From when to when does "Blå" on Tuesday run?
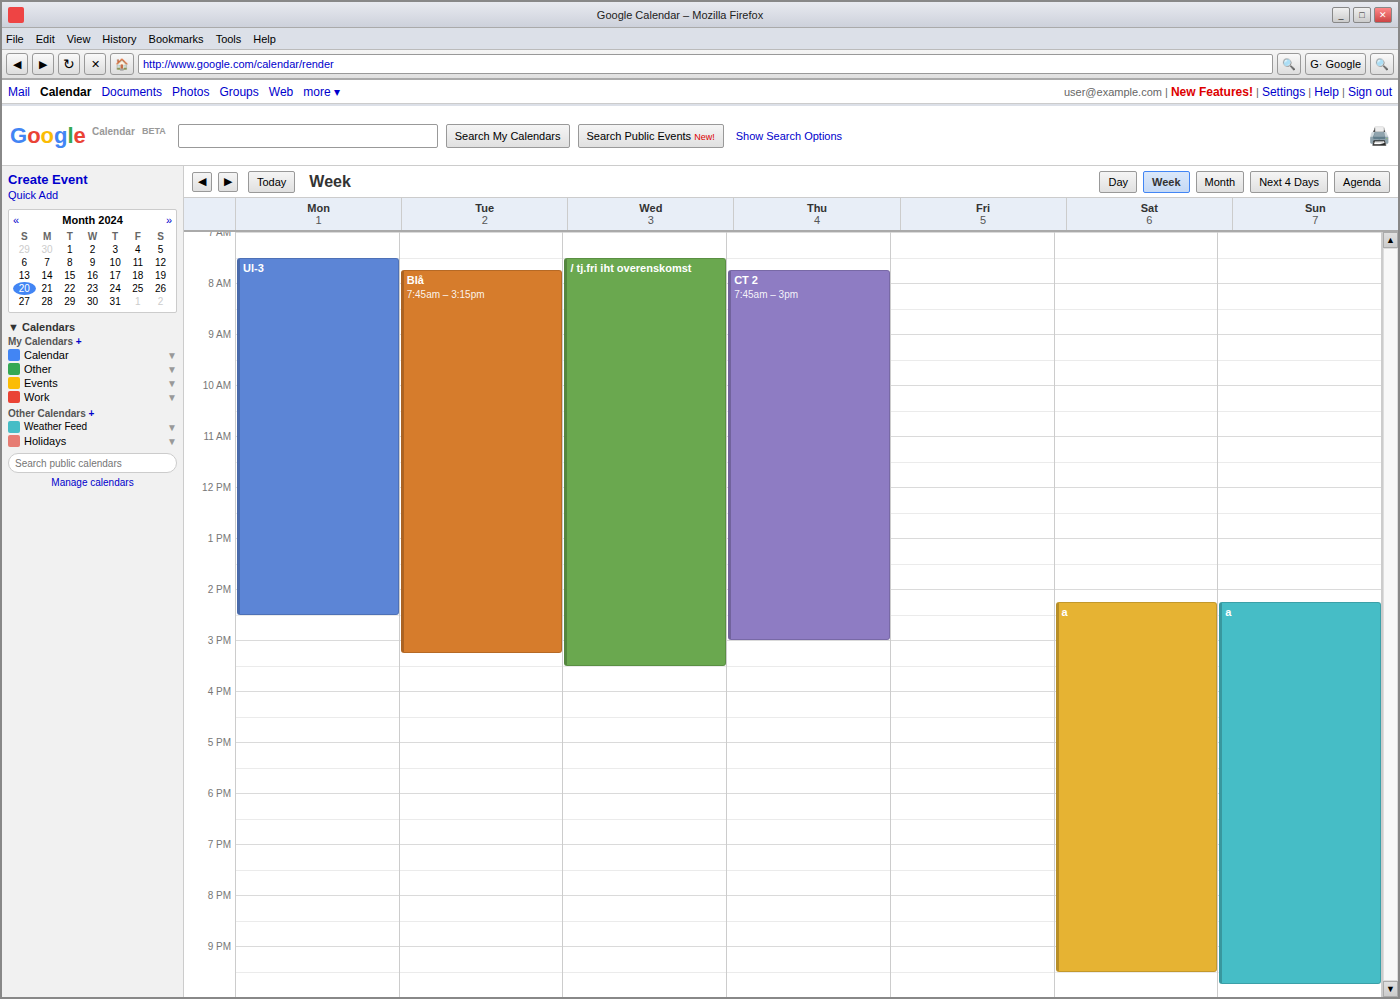
7:45 AM to 3:15 PM